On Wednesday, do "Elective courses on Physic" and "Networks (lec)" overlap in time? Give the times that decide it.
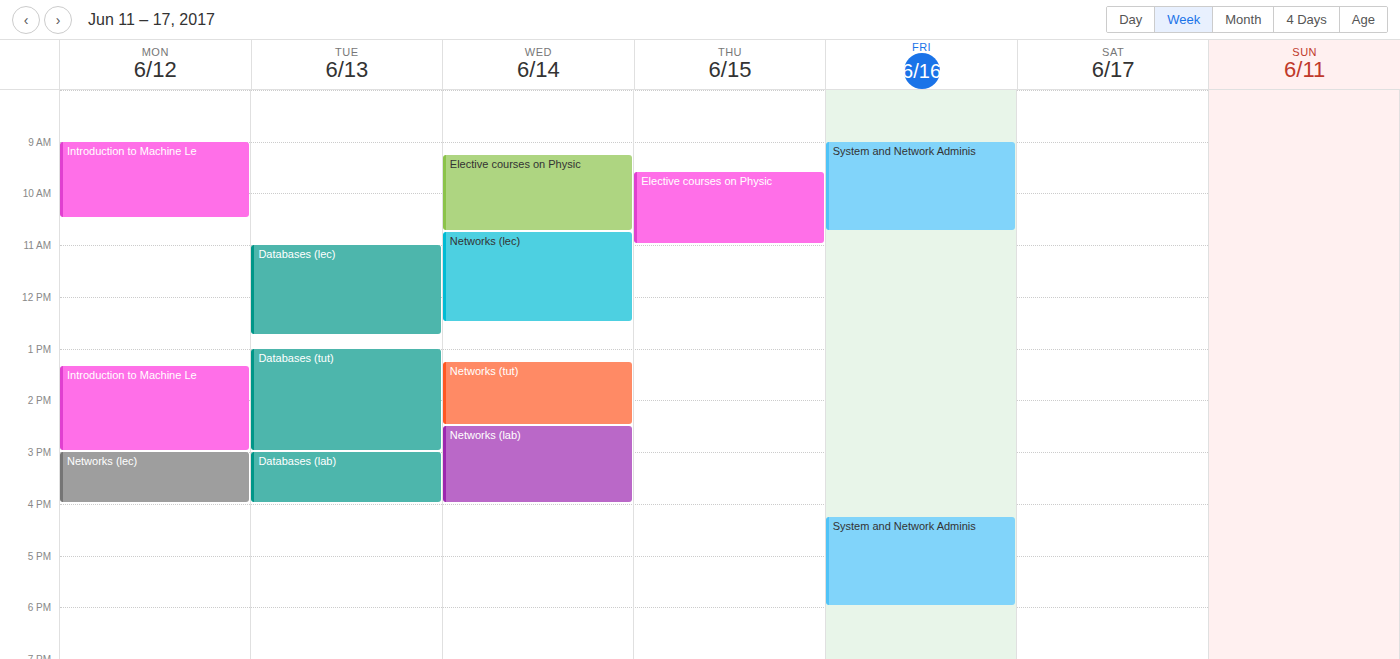
"Elective courses on Physic" ends at 10:45 AM, exactly when "Networks (lec)" starts -- they touch but do not overlap.